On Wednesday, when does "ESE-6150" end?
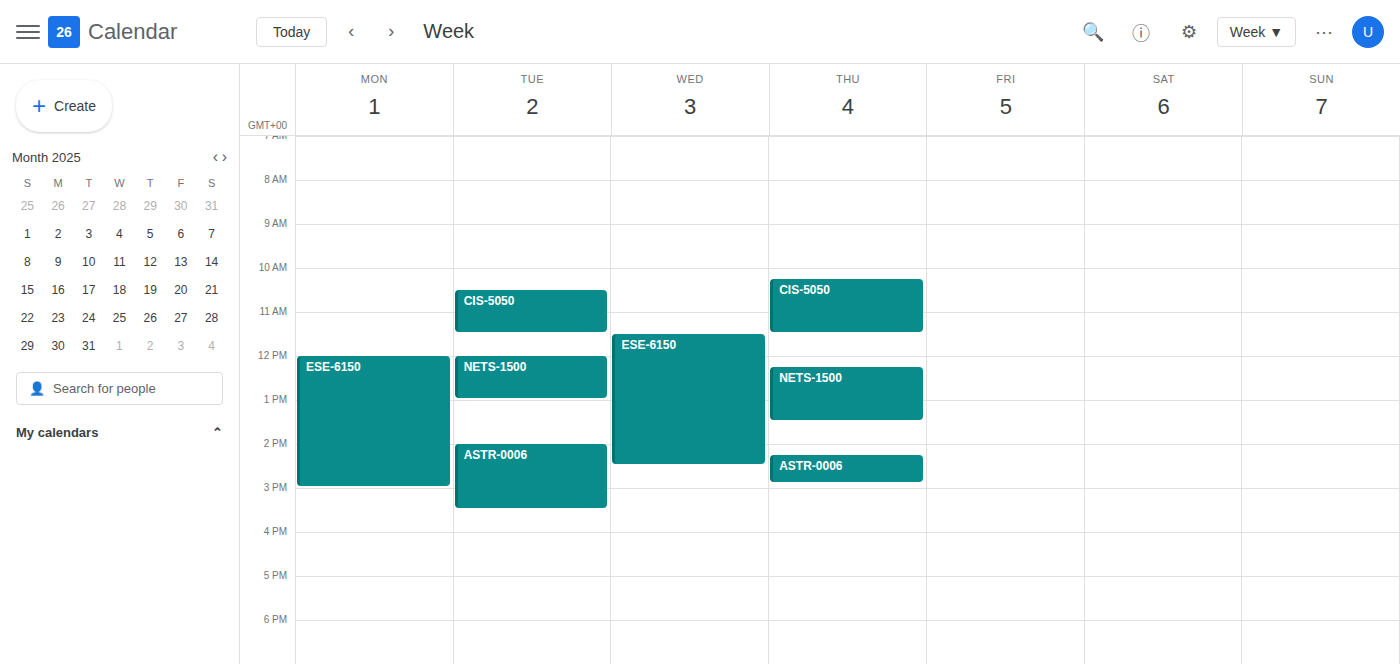
2:30 PM